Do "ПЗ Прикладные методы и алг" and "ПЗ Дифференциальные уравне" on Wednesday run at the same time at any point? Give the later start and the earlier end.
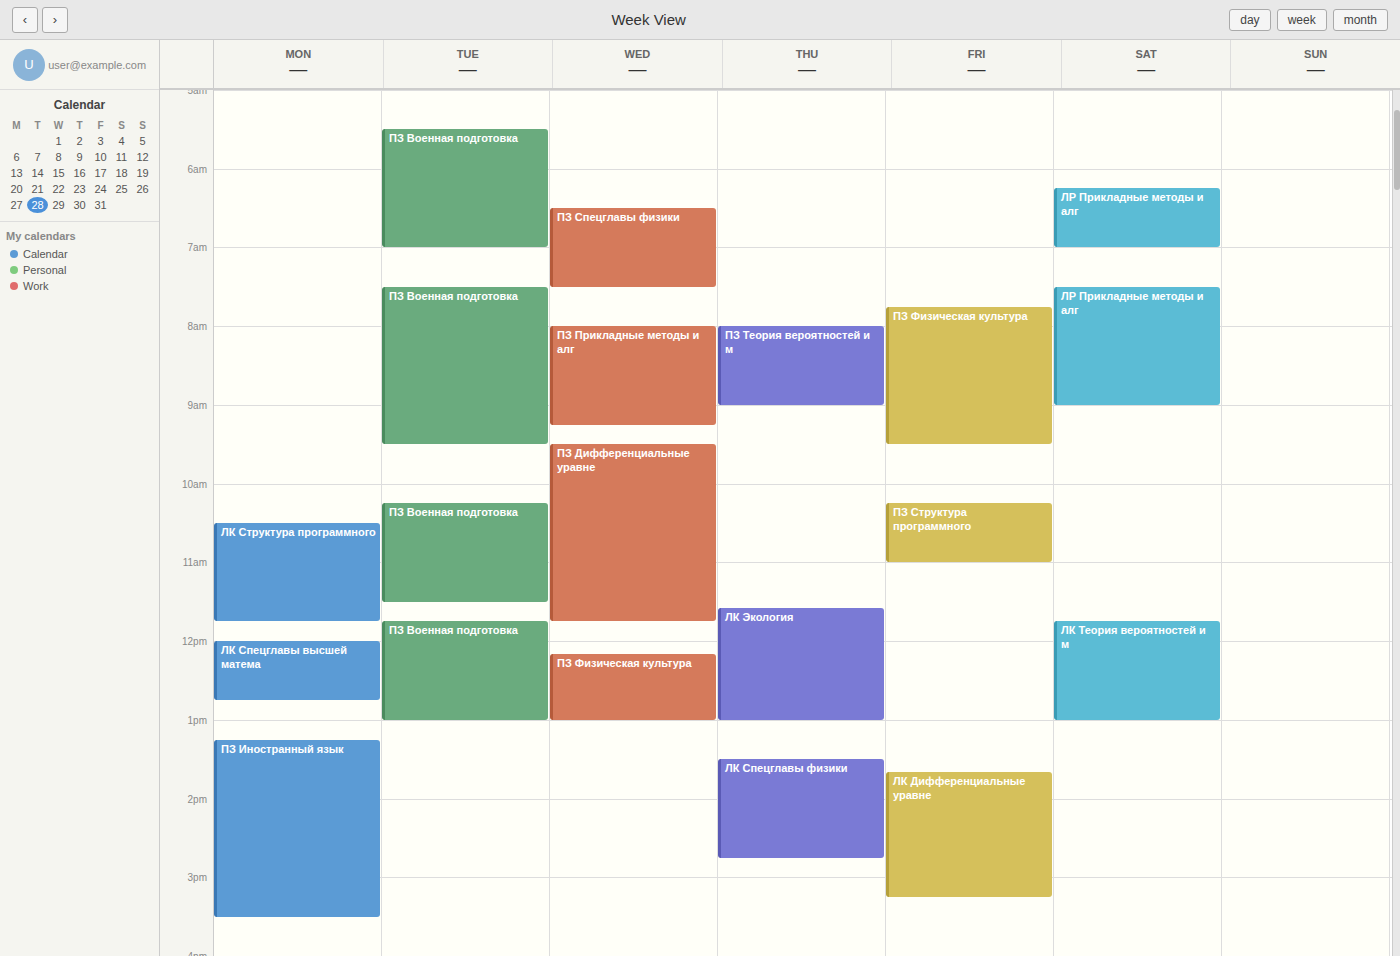
"ПЗ Прикладные методы и алг" ends at 09:15 and "ПЗ Дифференциальные уравне" starts at 09:30 -- no overlap.